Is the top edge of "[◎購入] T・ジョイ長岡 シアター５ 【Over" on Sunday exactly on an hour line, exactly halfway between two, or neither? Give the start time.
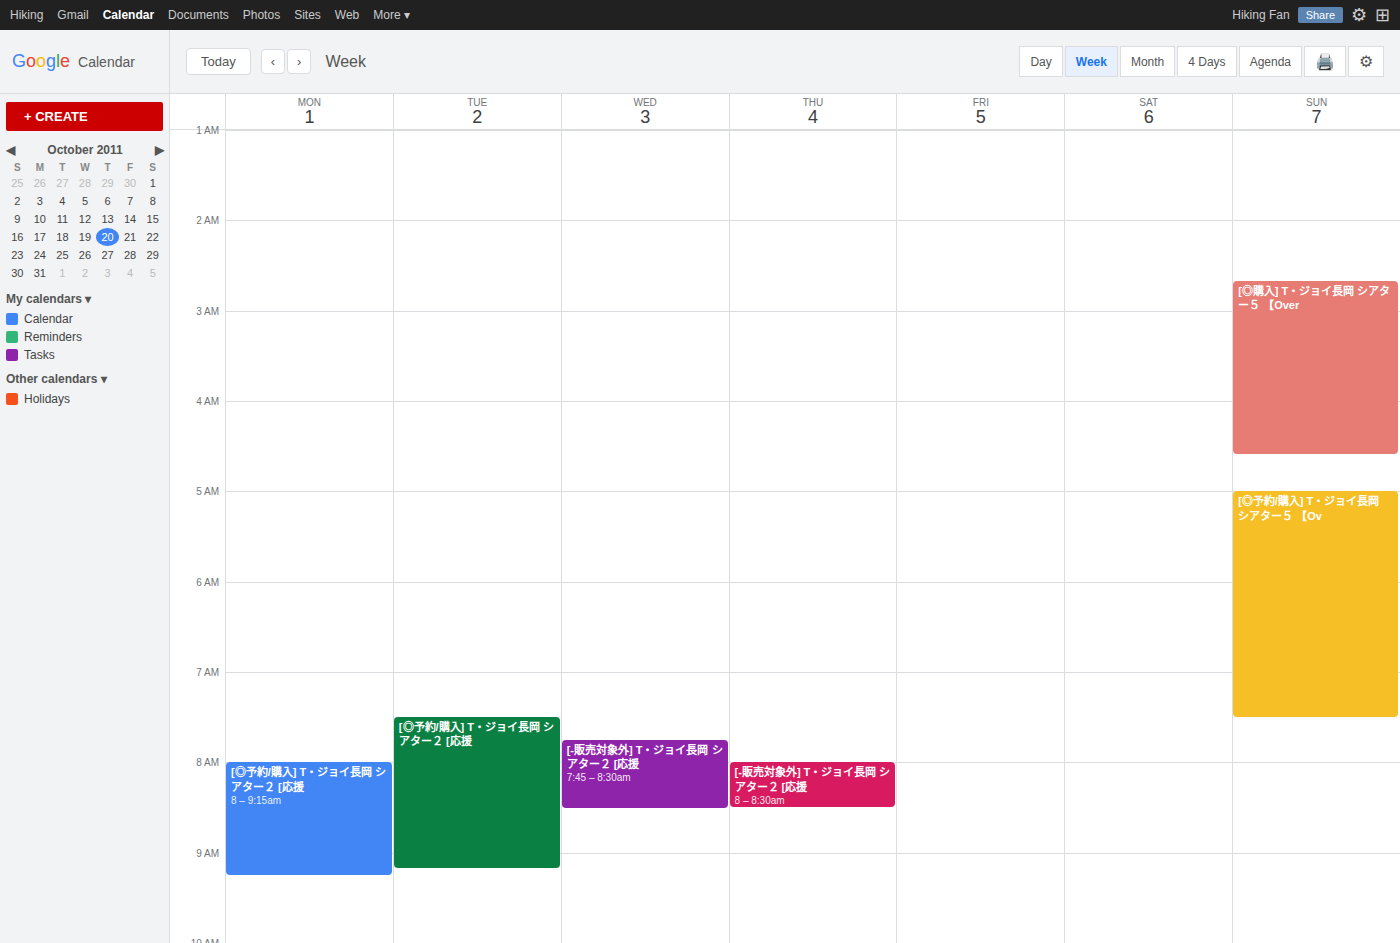
2:40 AM -- neither: 40 minutes below the 2 AM line and 20 minutes above the 3 AM line.